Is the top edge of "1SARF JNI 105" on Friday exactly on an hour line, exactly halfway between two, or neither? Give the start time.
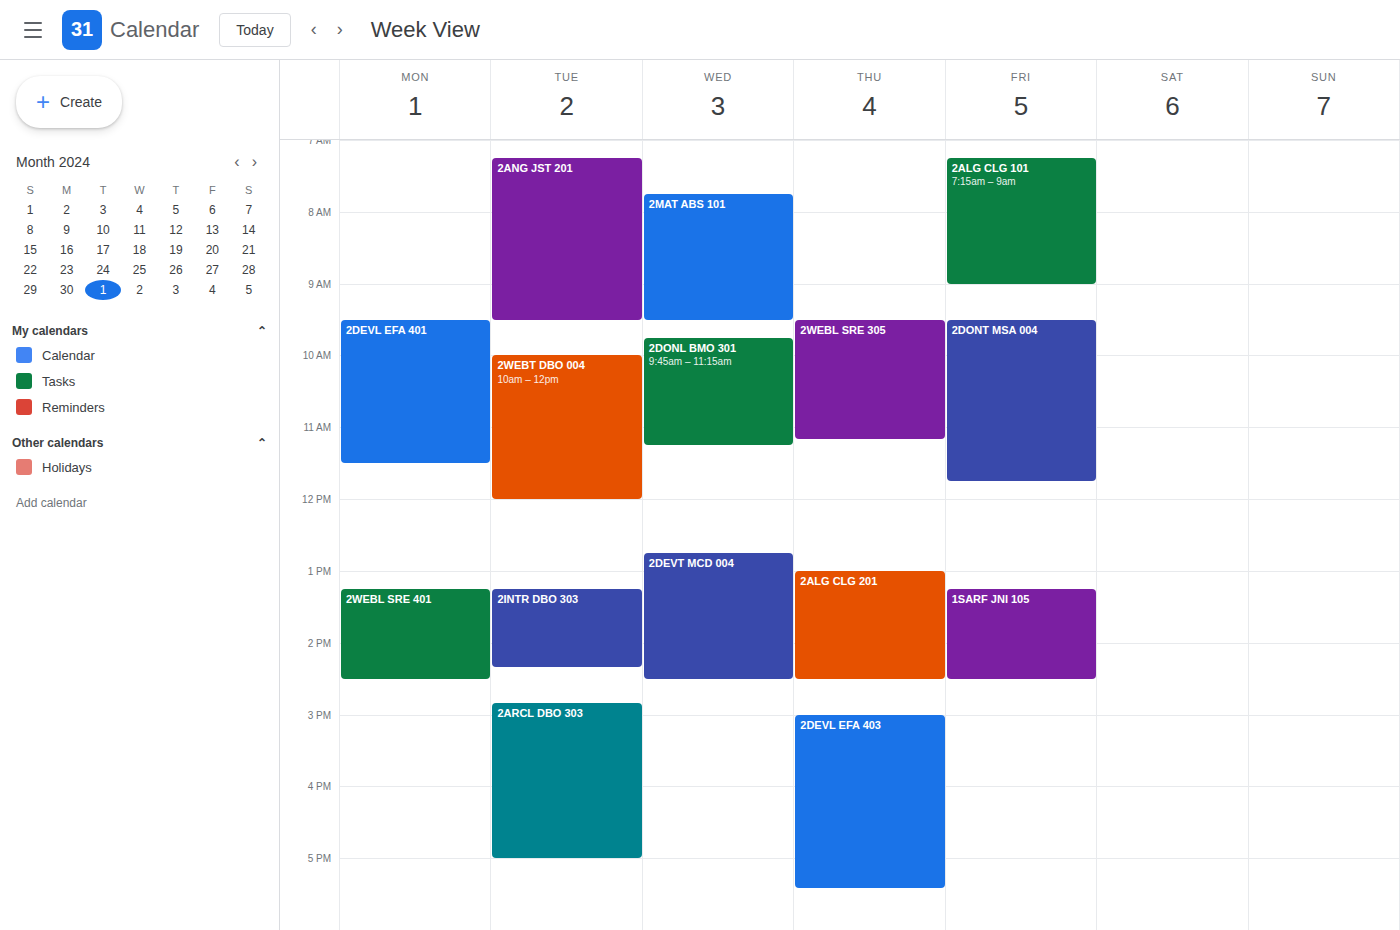
1:15 PM -- neither: a quarter of the way from the 1 PM line to the 2 PM line.